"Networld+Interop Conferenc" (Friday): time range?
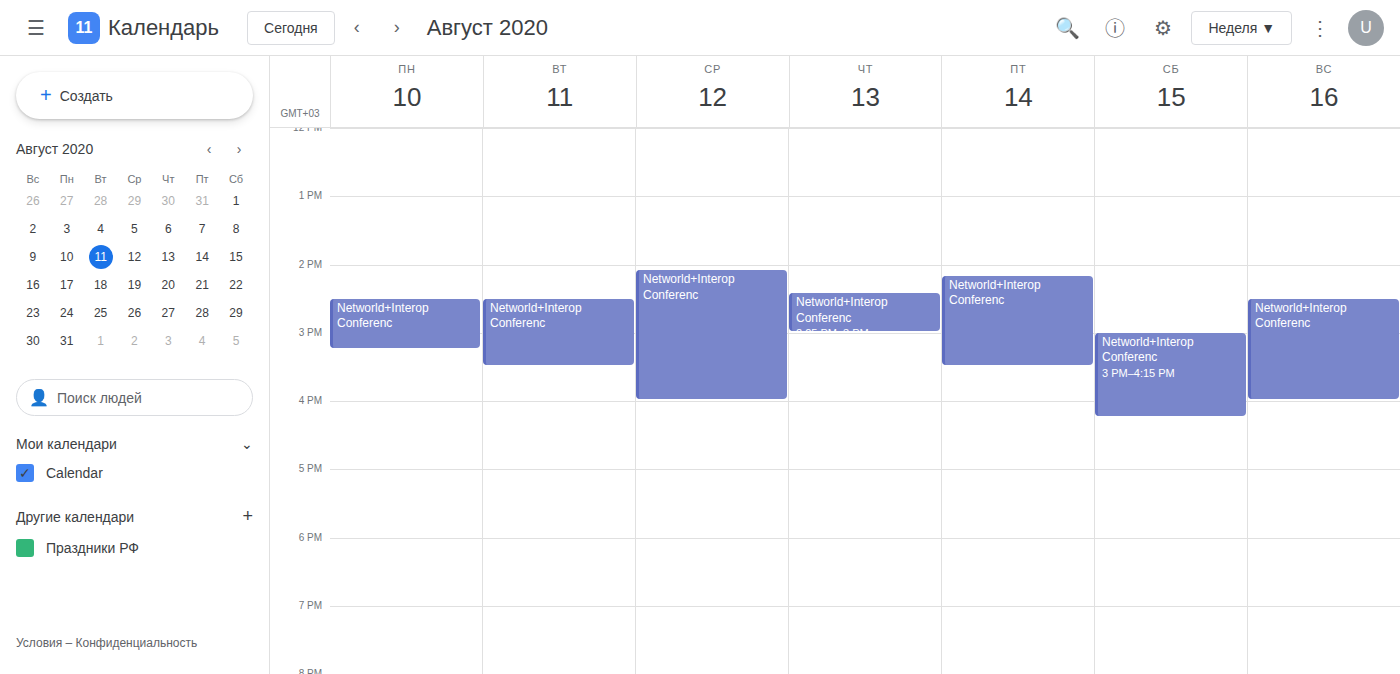
2:10 PM to 3:30 PM